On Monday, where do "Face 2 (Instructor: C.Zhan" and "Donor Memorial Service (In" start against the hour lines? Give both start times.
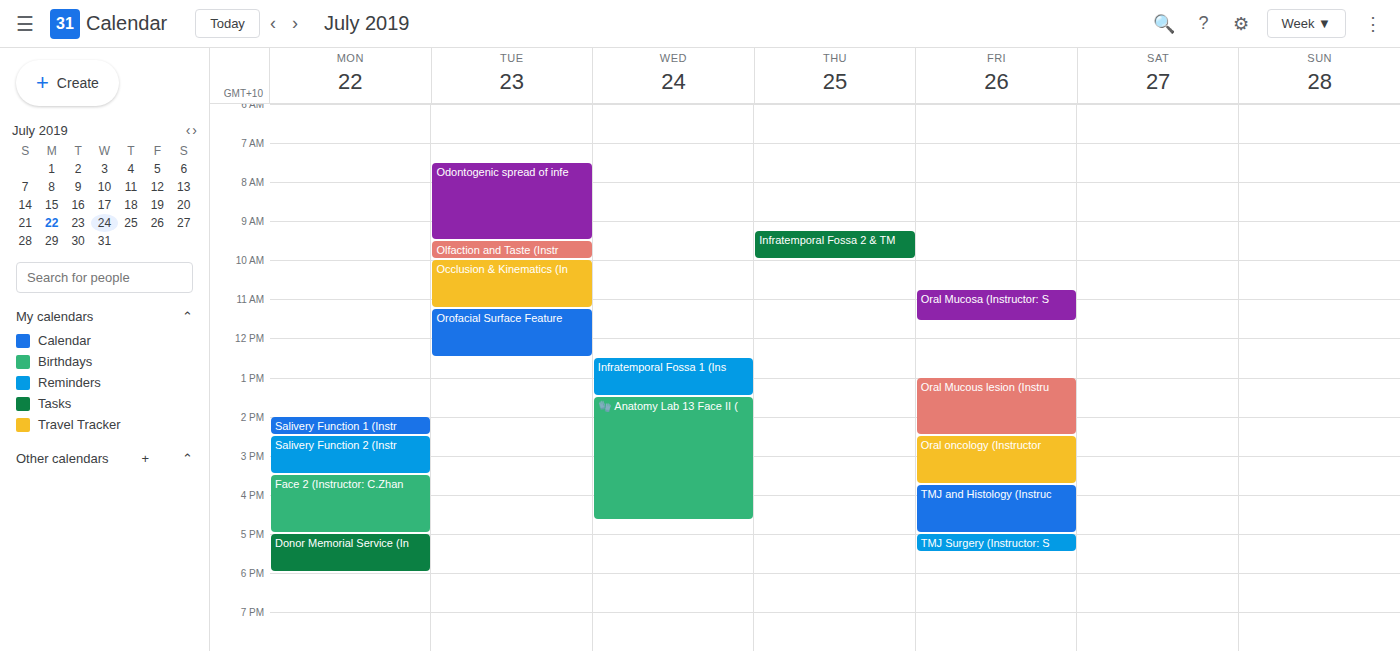
"Face 2 (Instructor: C.Zhan": 3:30 PM, halfway between the 3 PM and 4 PM lines. "Donor Memorial Service (In": 5:00 PM, exactly on the 5 PM line.